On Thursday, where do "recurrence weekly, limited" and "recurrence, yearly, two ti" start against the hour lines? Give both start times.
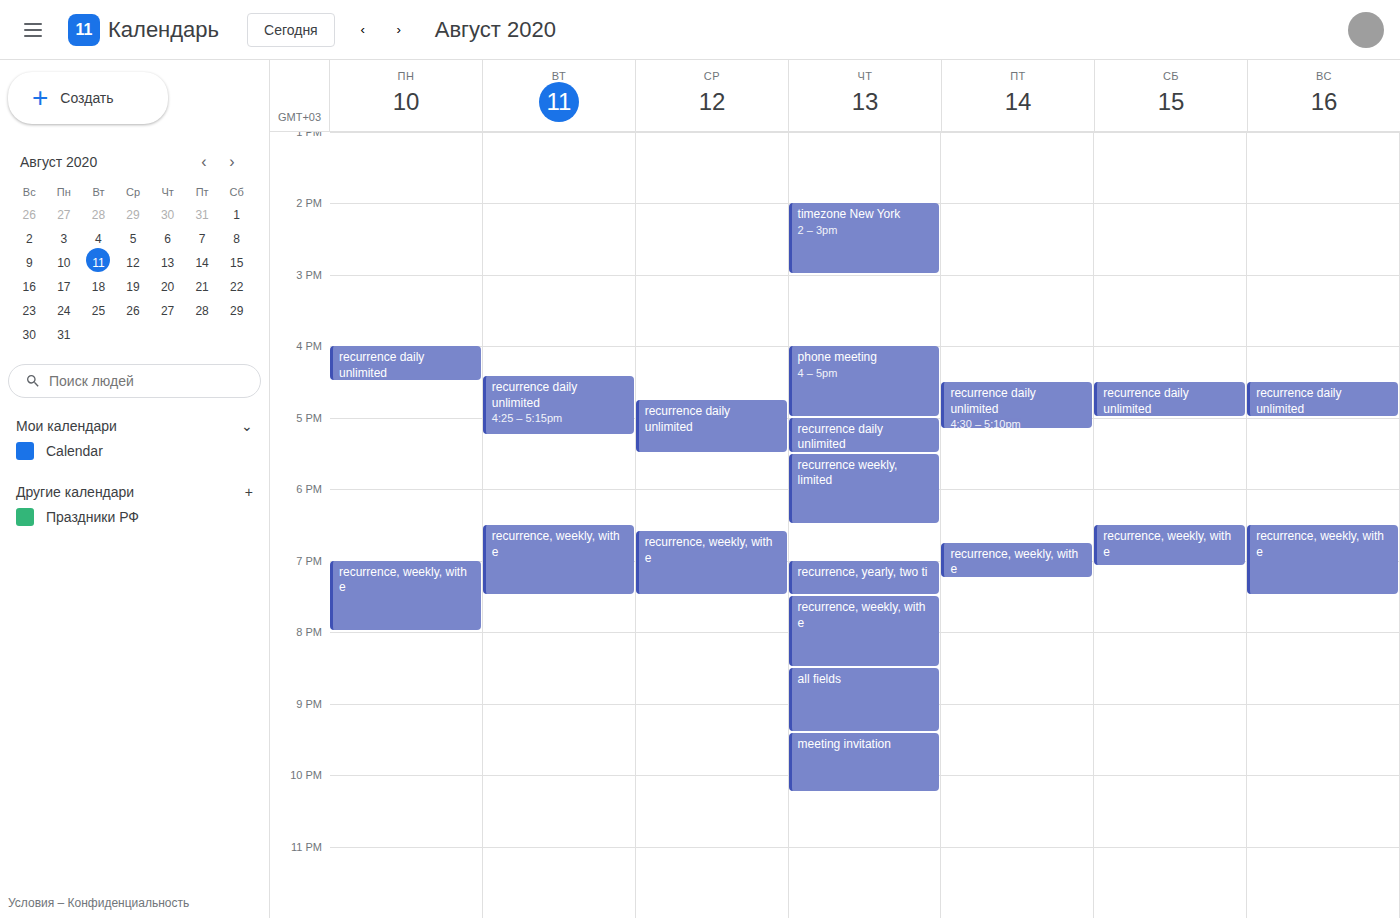
"recurrence weekly, limited": 5:30 PM, halfway between the 5 PM and 6 PM lines. "recurrence, yearly, two ti": 7:00 PM, exactly on the 7 PM line.